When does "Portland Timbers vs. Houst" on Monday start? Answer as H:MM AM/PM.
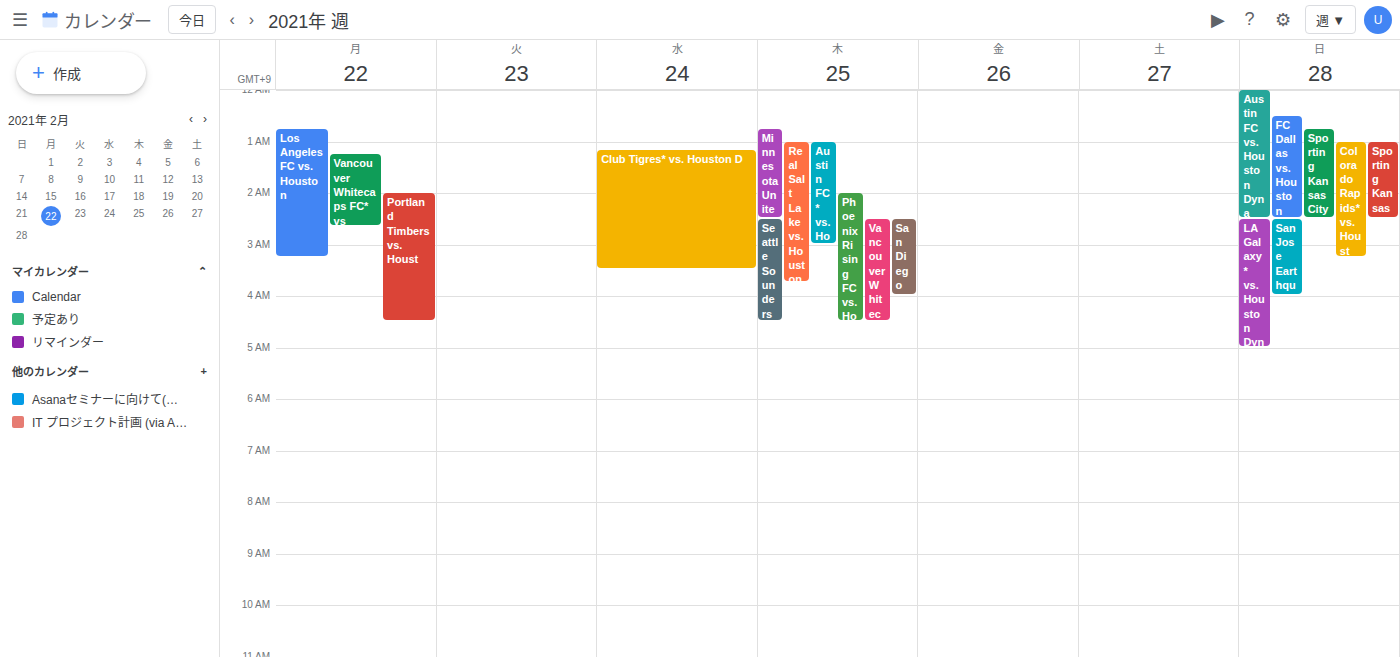
2:00 AM